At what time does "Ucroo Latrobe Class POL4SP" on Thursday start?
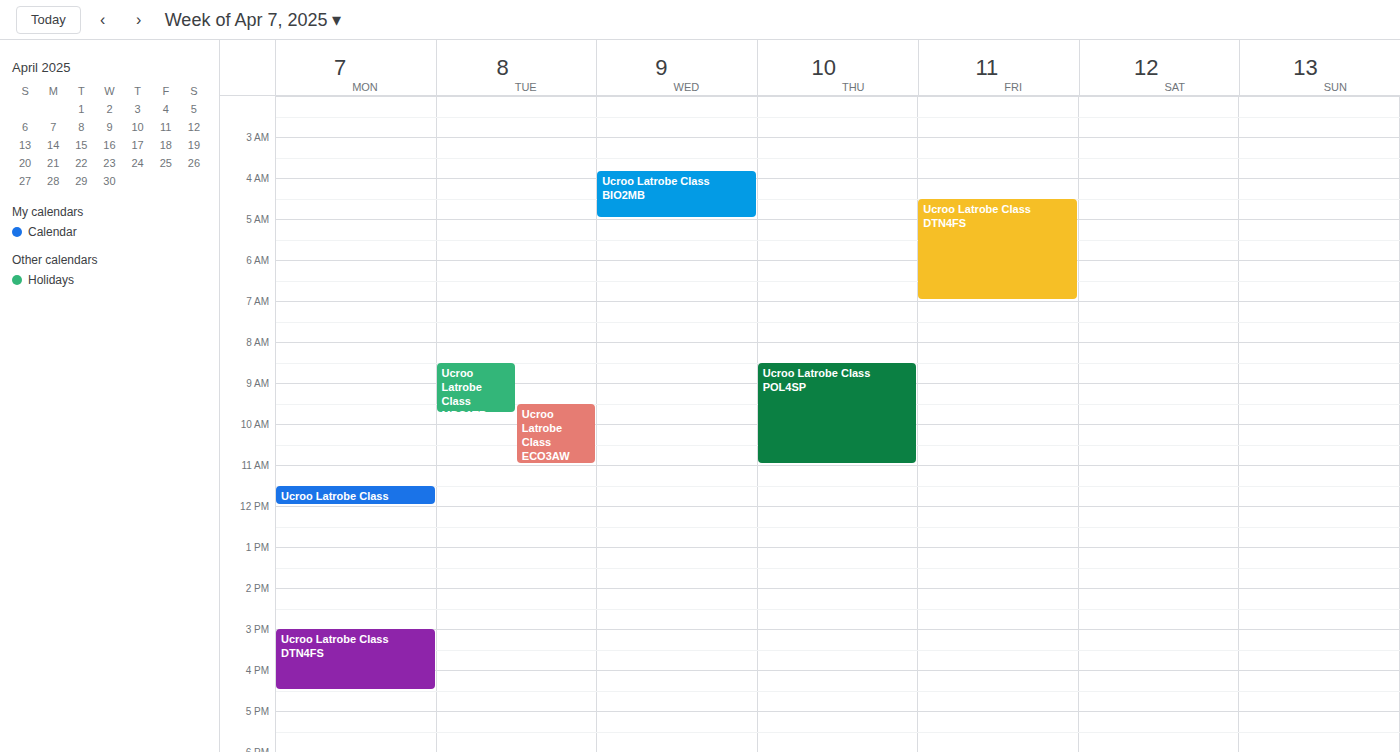
8:30 AM